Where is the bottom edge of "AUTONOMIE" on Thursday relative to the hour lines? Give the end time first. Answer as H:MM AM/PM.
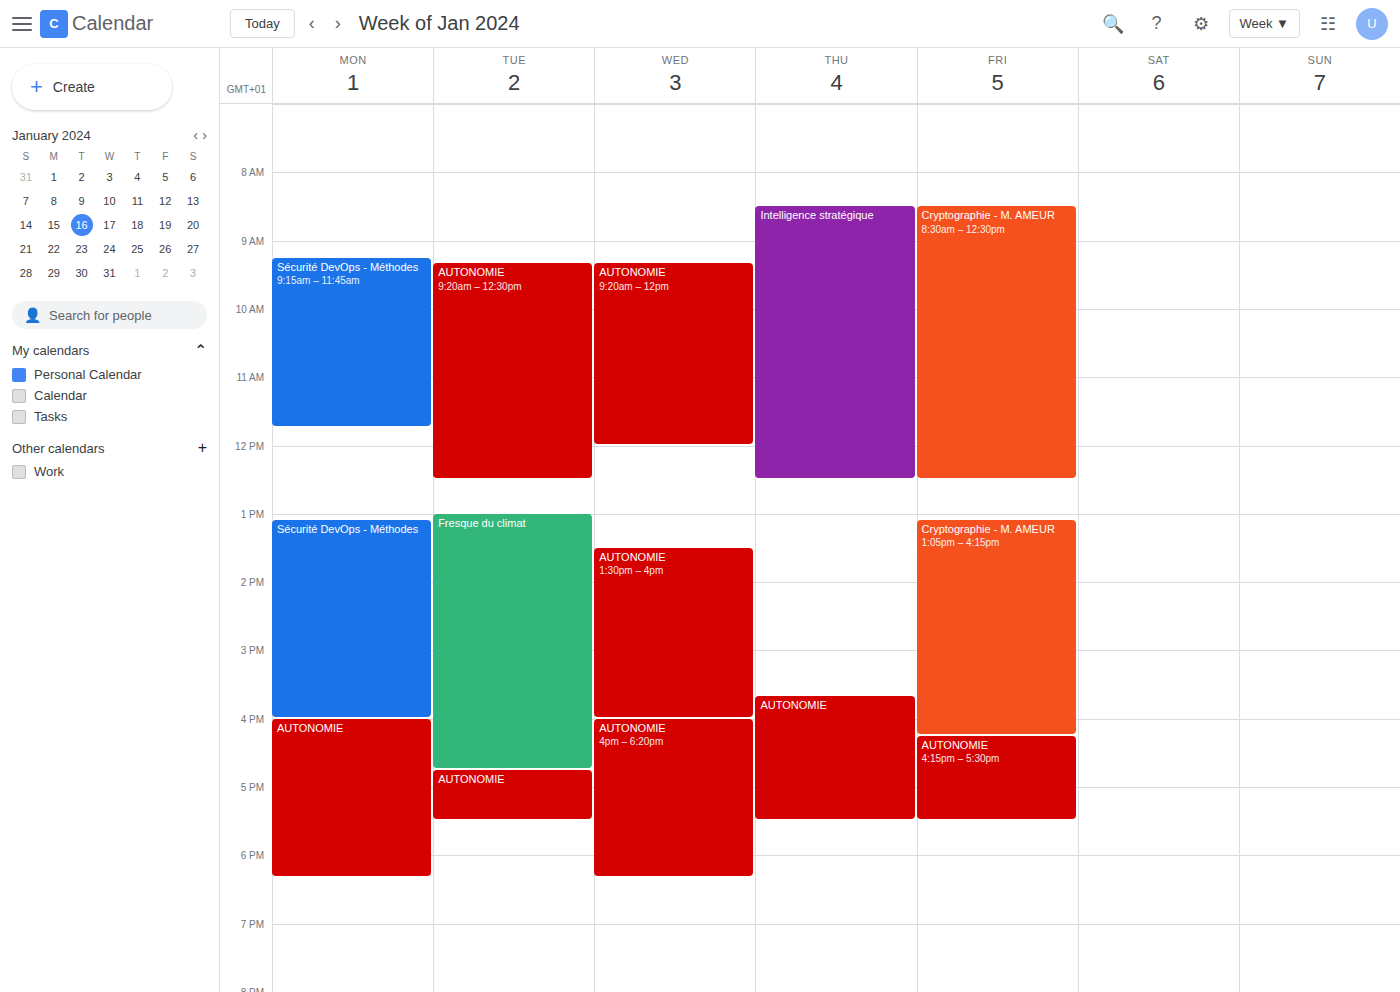
5:30 PM -- halfway between the 5 PM and 6 PM lines.